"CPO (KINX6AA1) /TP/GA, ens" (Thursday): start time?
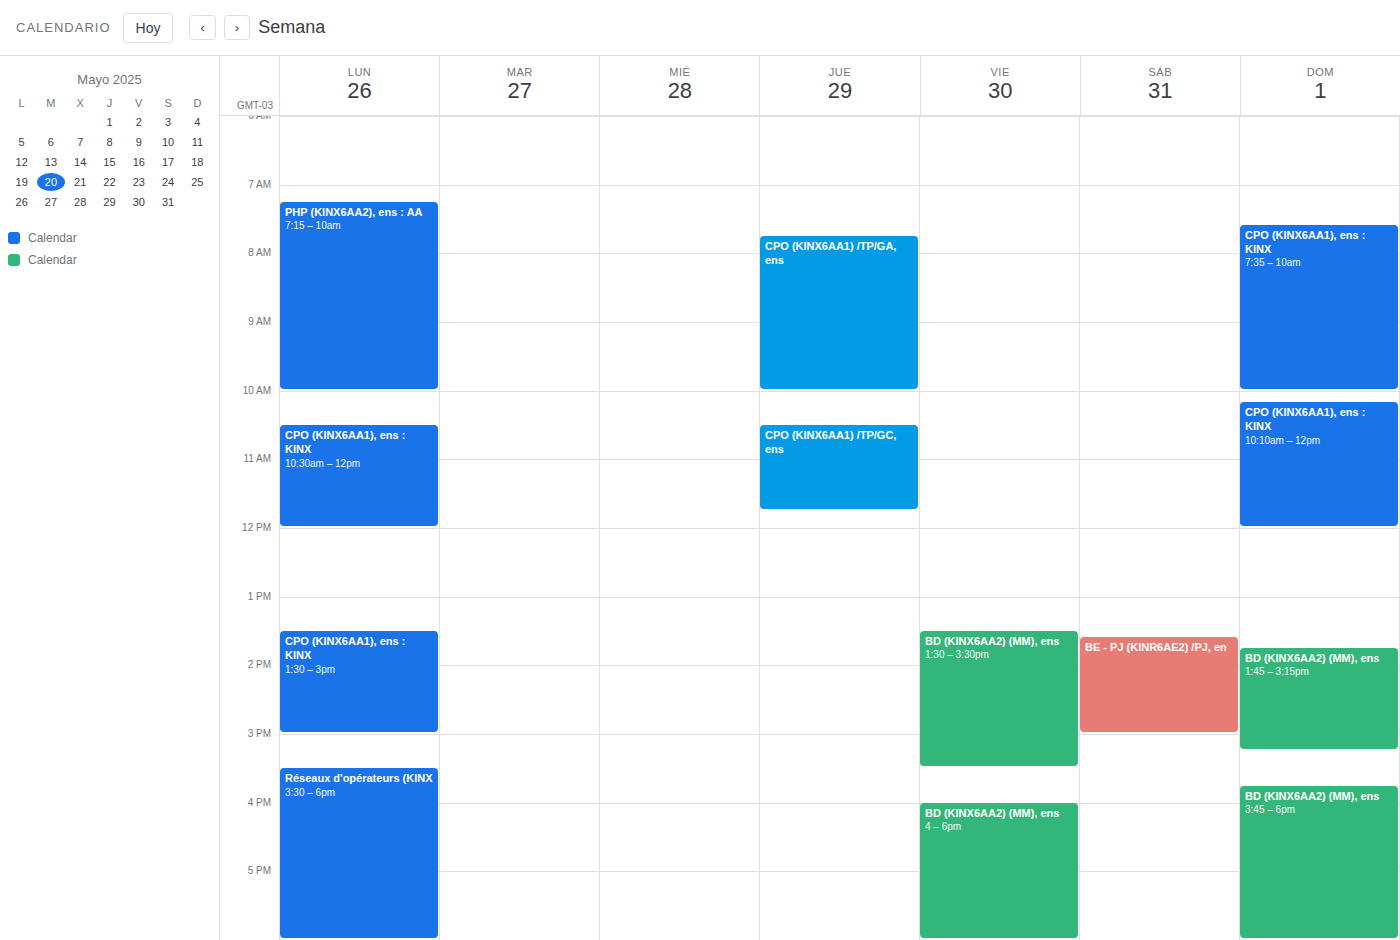
7:45 AM